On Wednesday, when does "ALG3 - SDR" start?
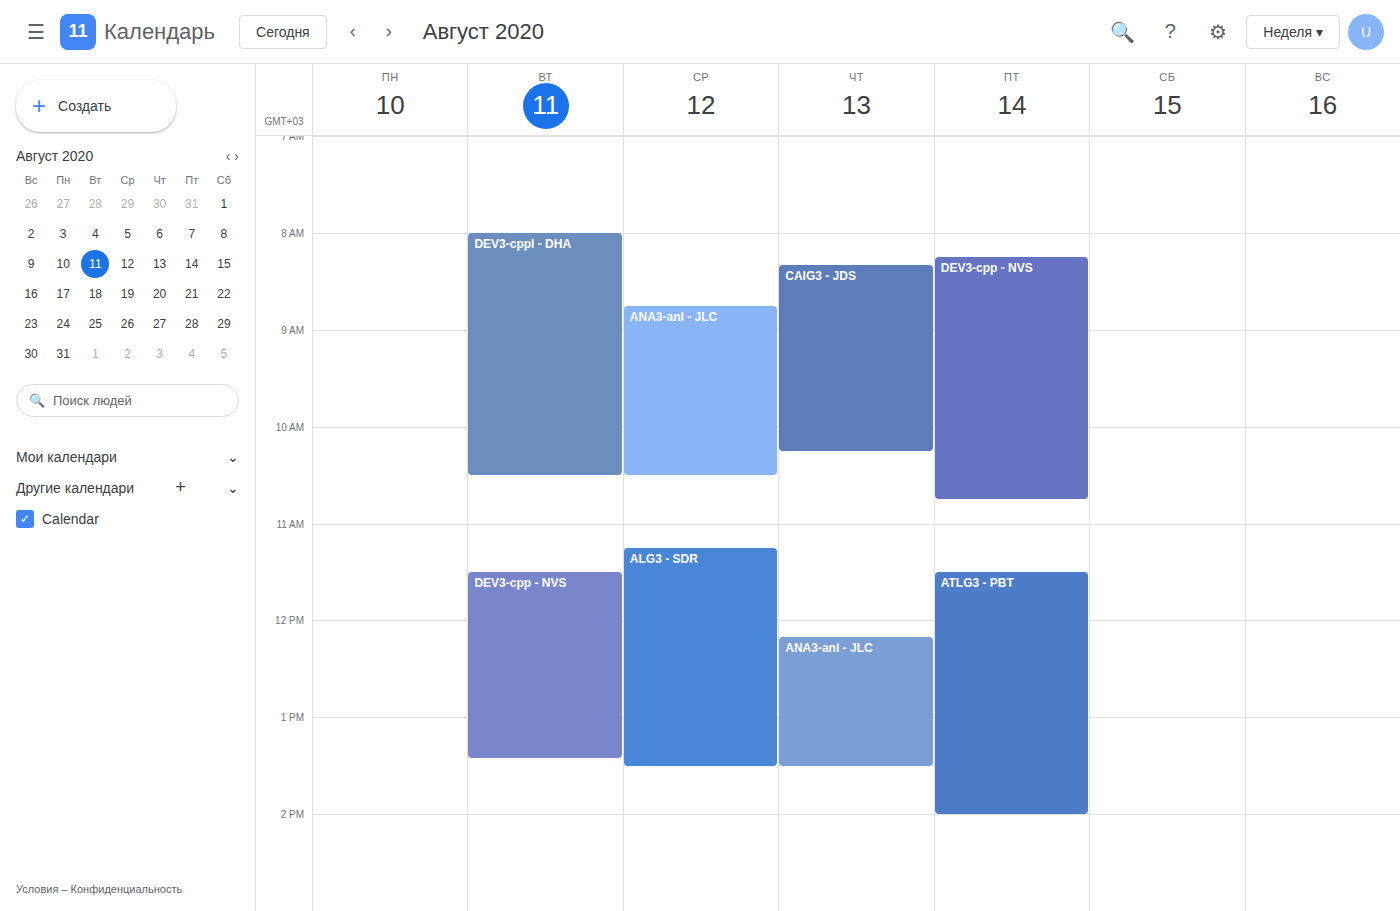
11:15 AM